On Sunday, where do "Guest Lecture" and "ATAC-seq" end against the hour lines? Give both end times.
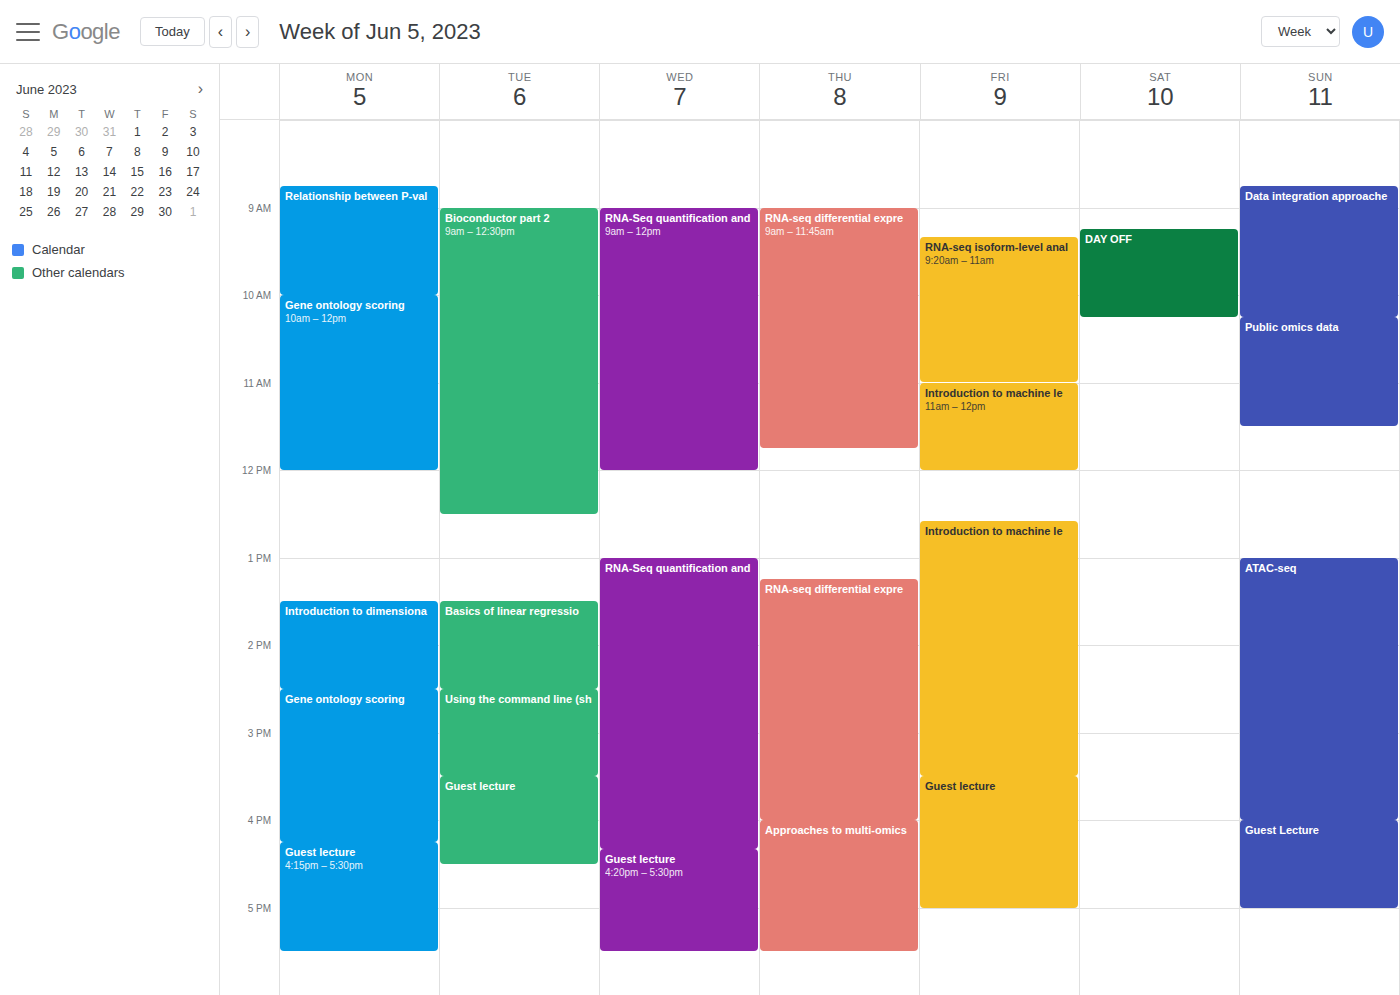
"Guest Lecture": 5:00 PM, exactly on the 5 PM line. "ATAC-seq": 4:00 PM, exactly on the 4 PM line.